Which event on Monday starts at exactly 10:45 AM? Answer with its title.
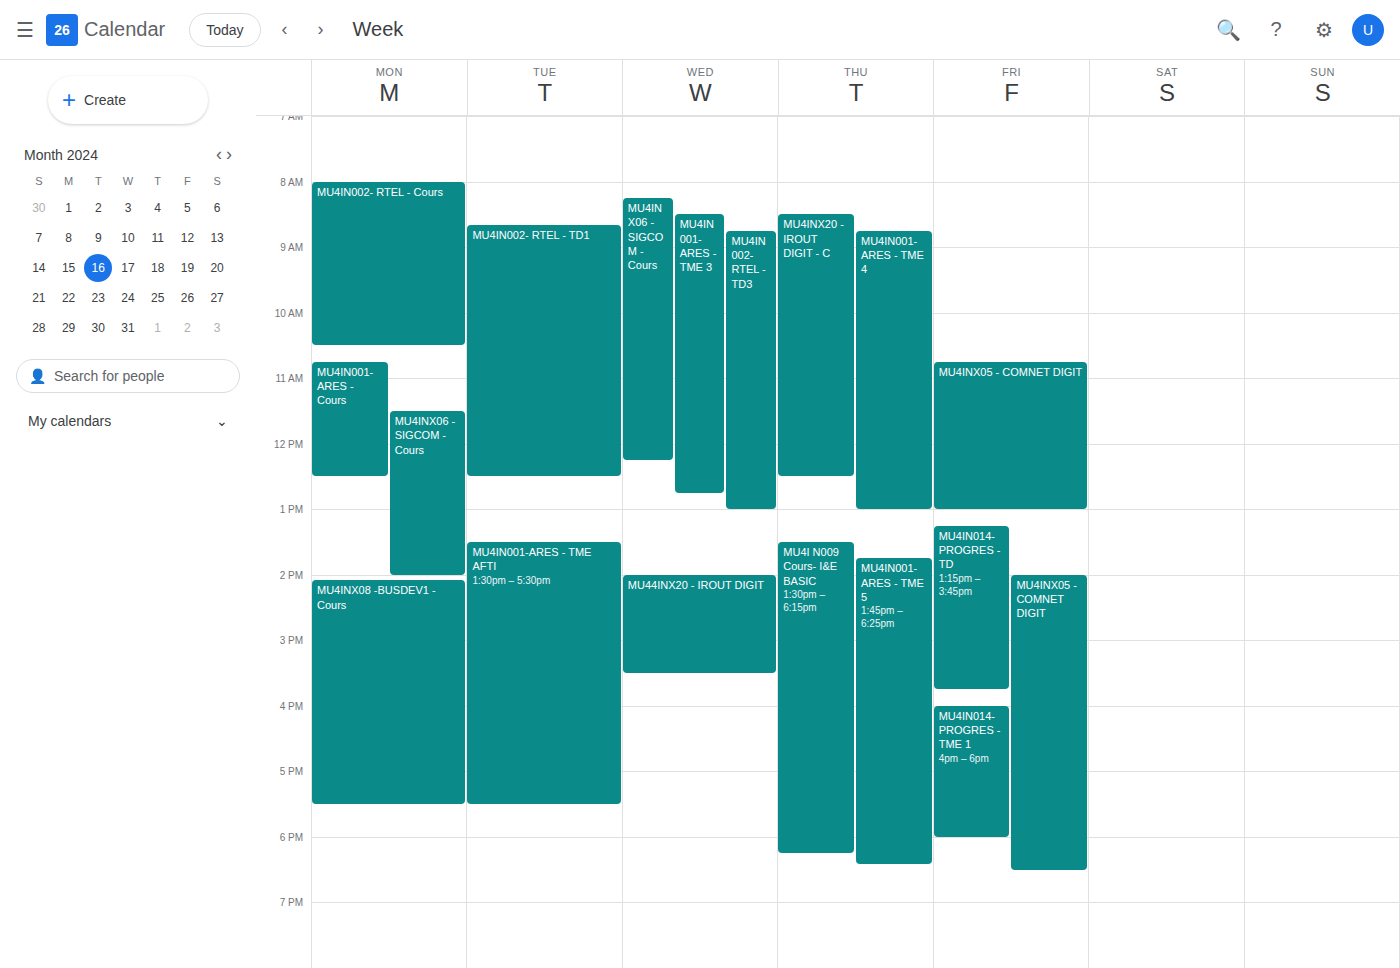
"MU4IN001-ARES - Cours"